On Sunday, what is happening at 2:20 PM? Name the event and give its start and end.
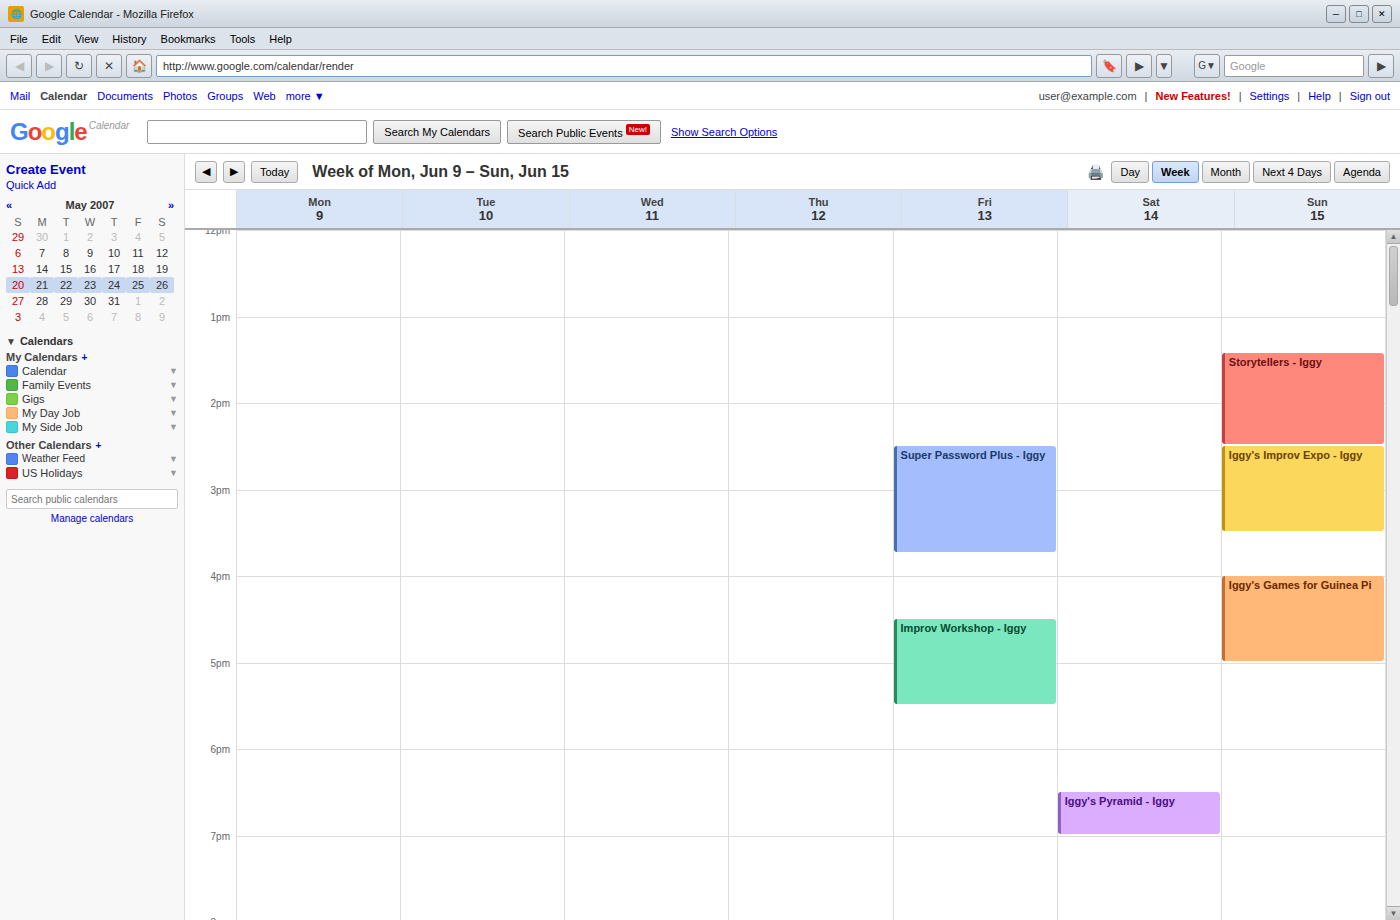
"Storytellers - Iggy", 1:25 PM to 2:30 PM